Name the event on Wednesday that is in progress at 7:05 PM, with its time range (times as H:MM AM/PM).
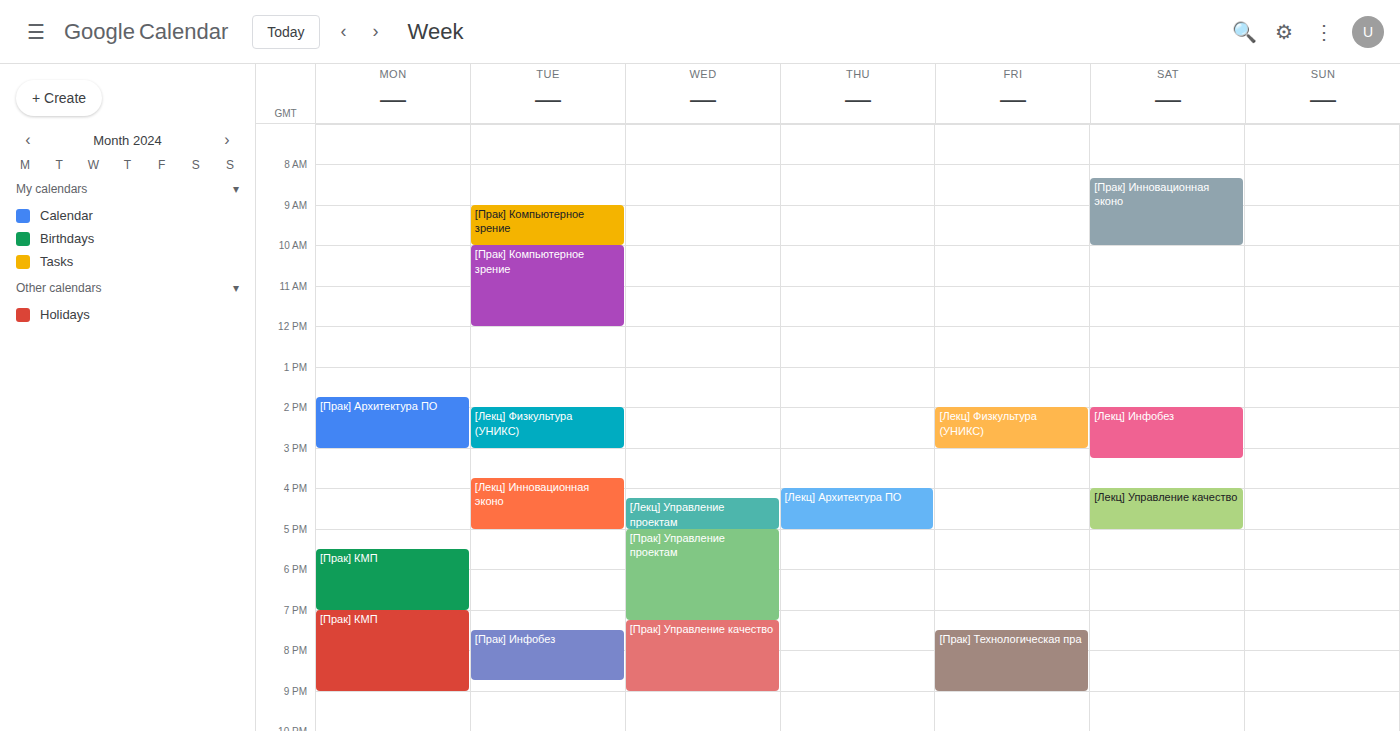
"[Прак] Управление проектам", 5:00 PM to 7:15 PM